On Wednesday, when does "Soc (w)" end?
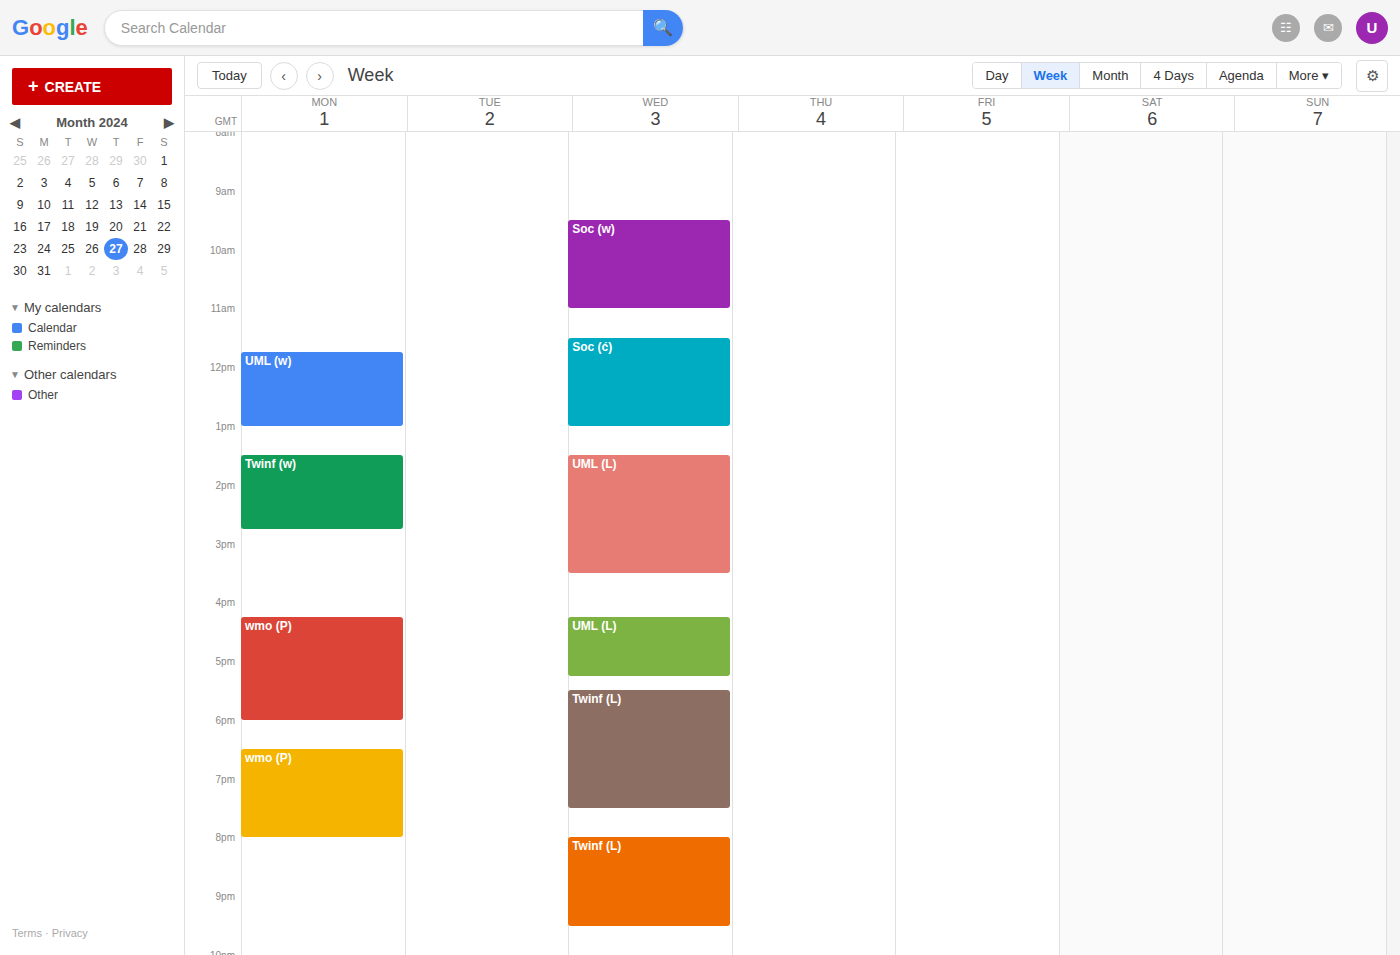
11:00 AM